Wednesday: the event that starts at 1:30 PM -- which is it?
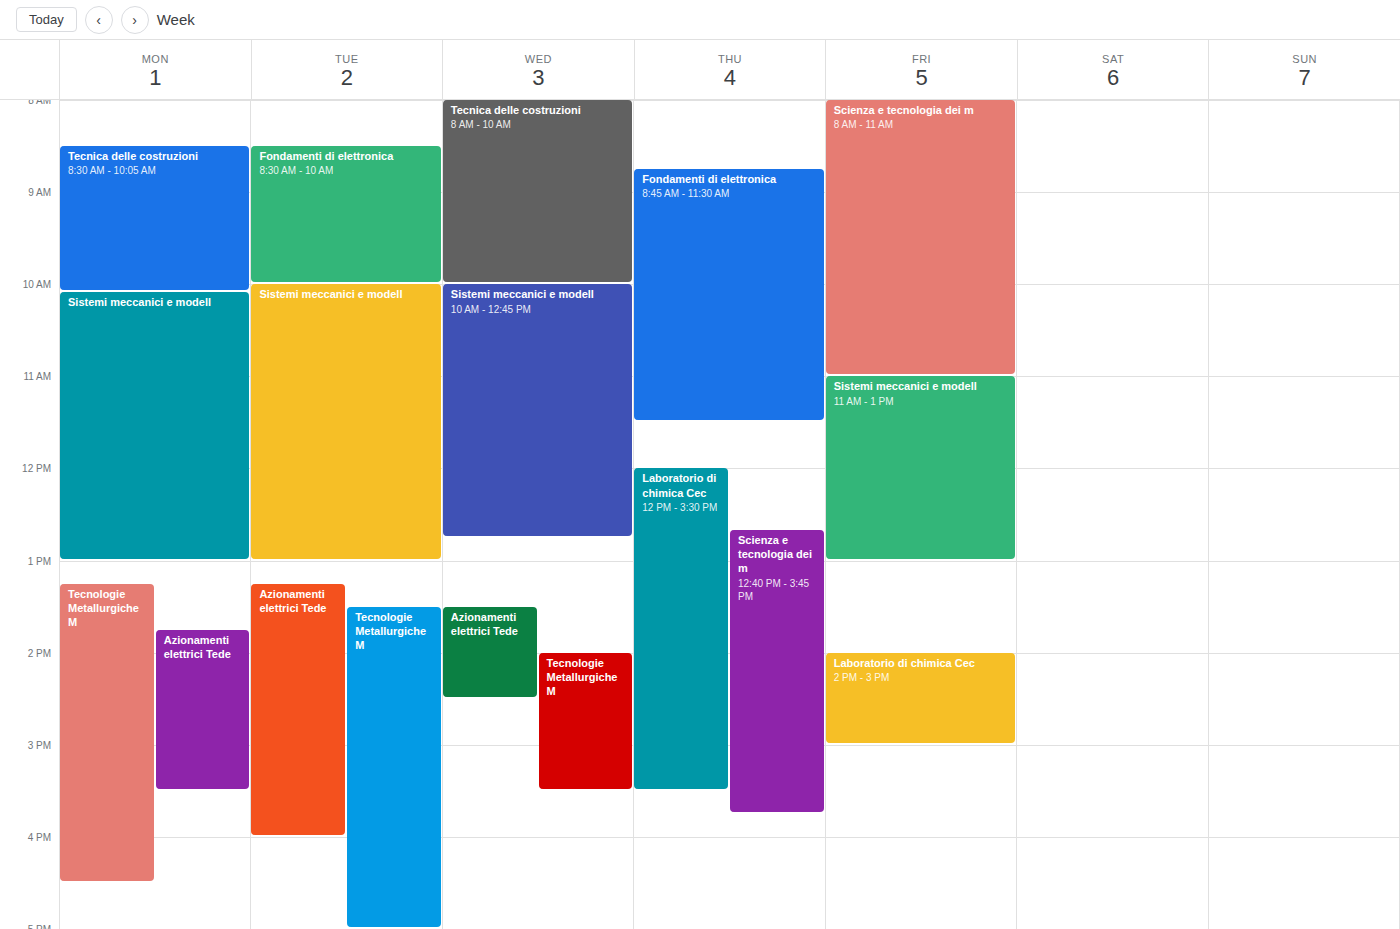
"Azionamenti elettrici Tede"